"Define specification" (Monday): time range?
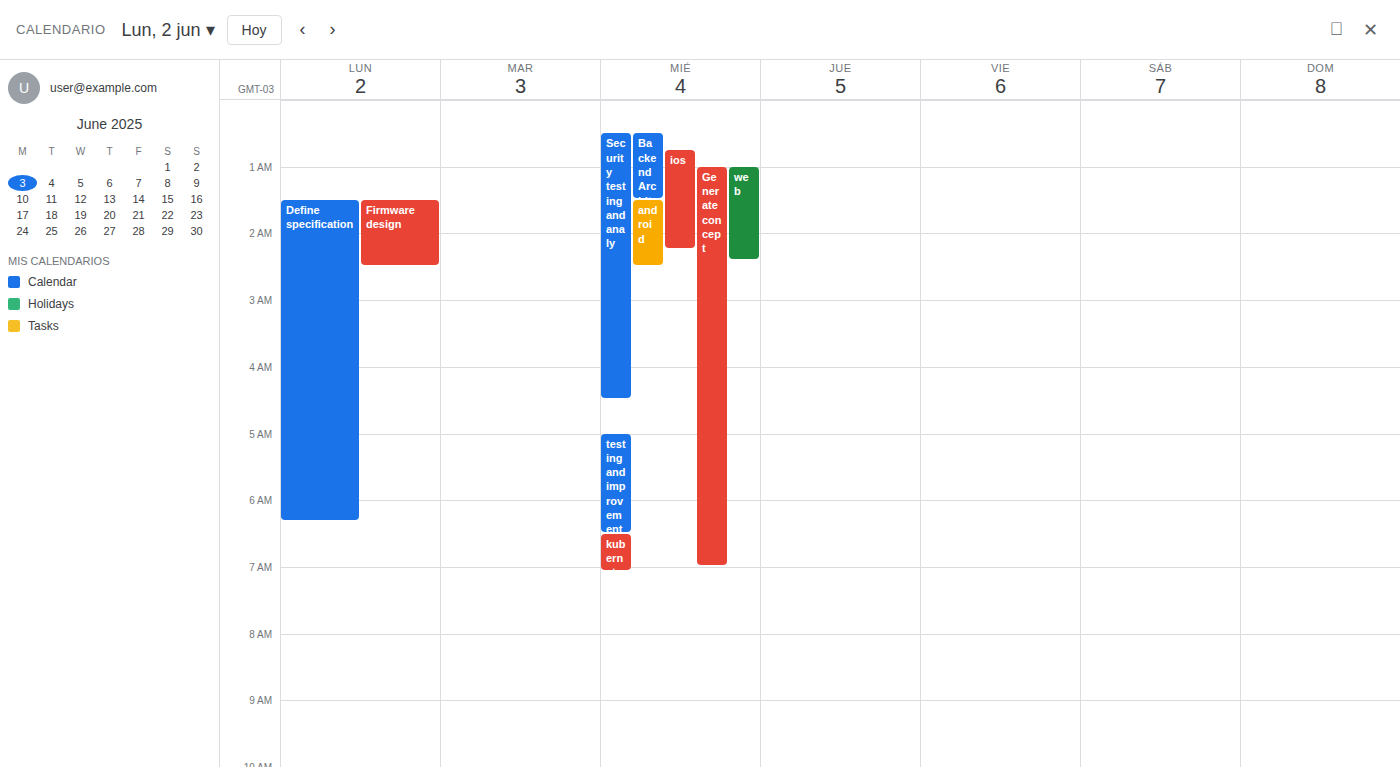
1:30 AM to 6:20 AM